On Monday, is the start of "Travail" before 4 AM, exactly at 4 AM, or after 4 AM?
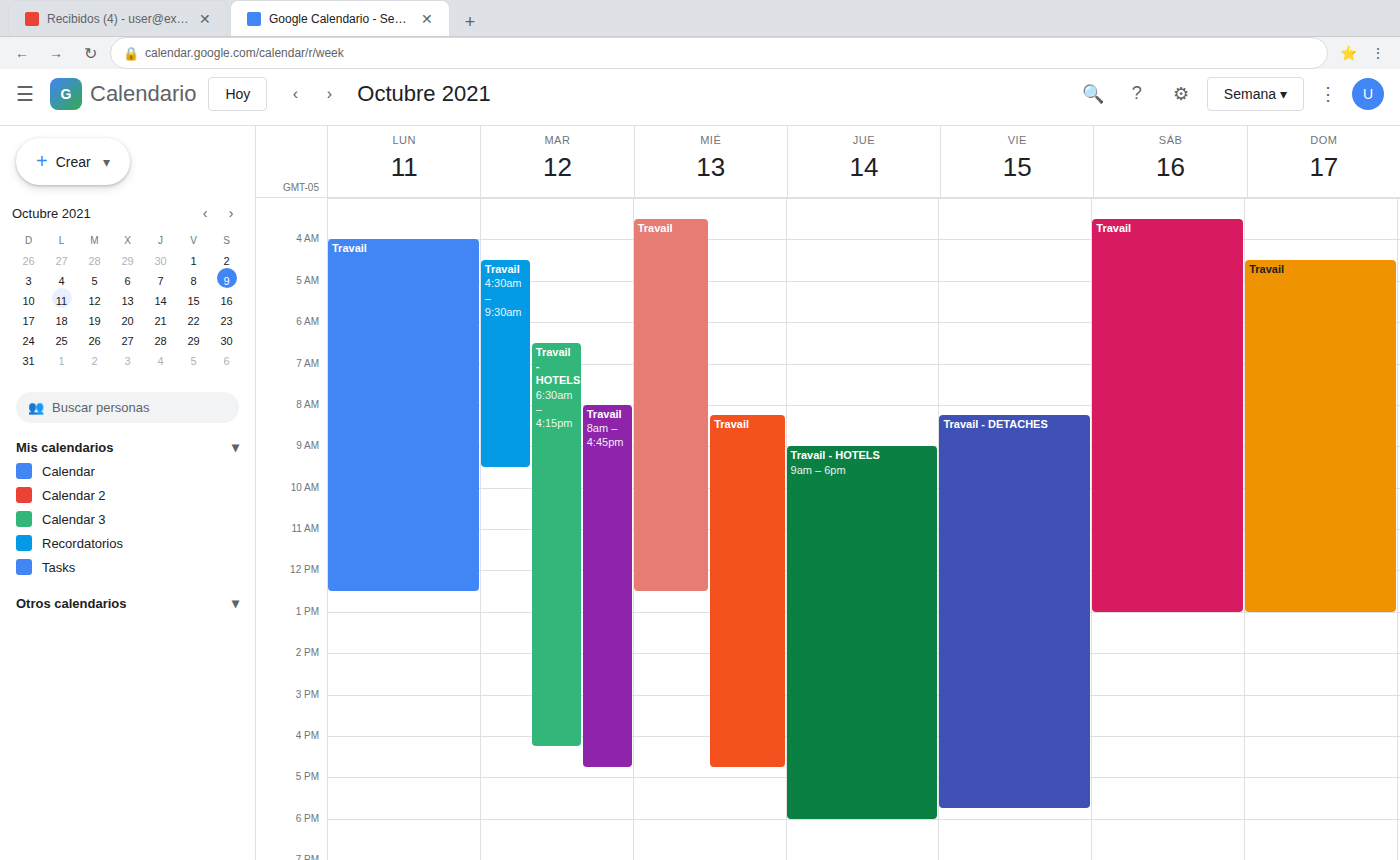
4:00 AM -- exactly at 4 AM, on the 4 AM line.